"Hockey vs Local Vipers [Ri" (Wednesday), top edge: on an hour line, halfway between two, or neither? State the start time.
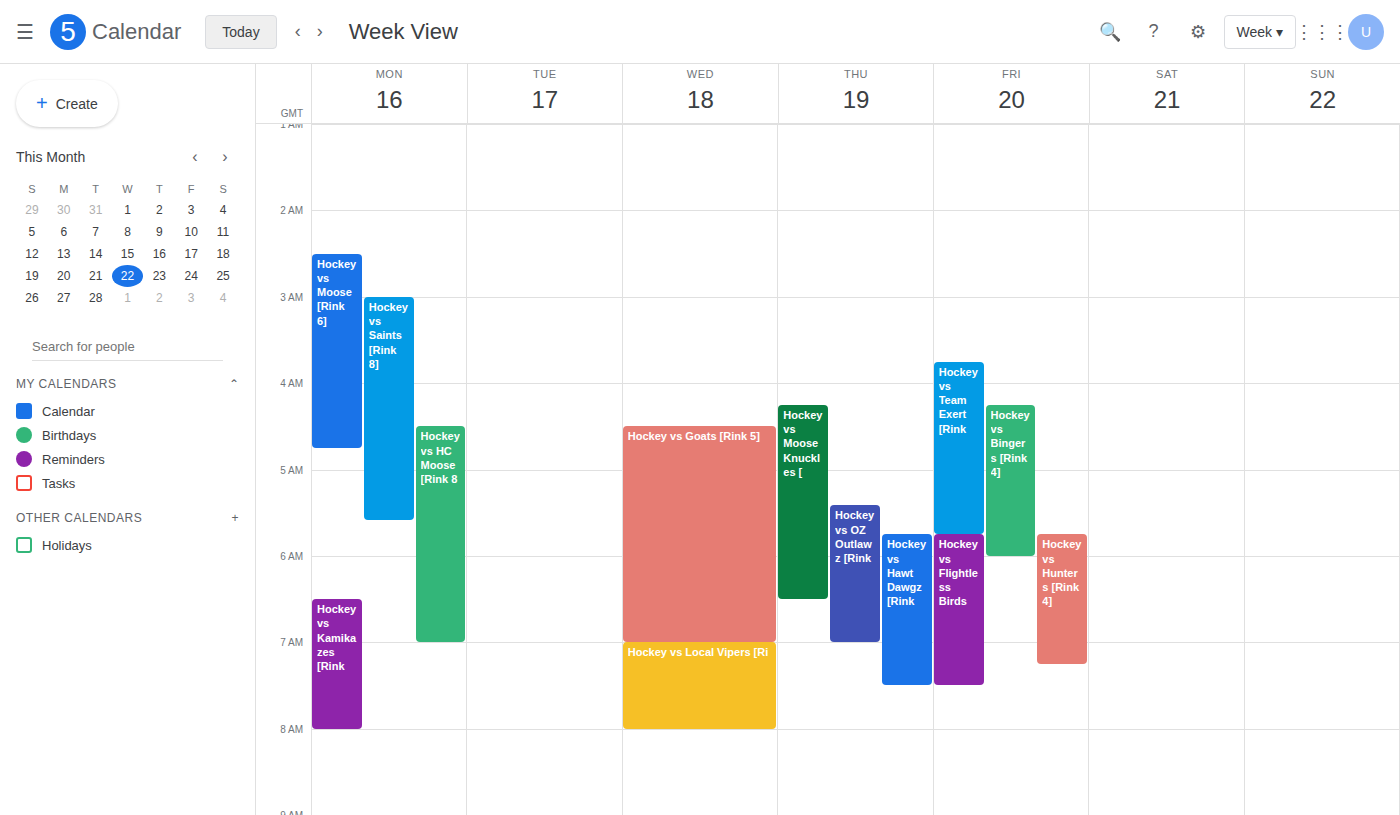
7:00 AM -- exactly on the 7 AM line.